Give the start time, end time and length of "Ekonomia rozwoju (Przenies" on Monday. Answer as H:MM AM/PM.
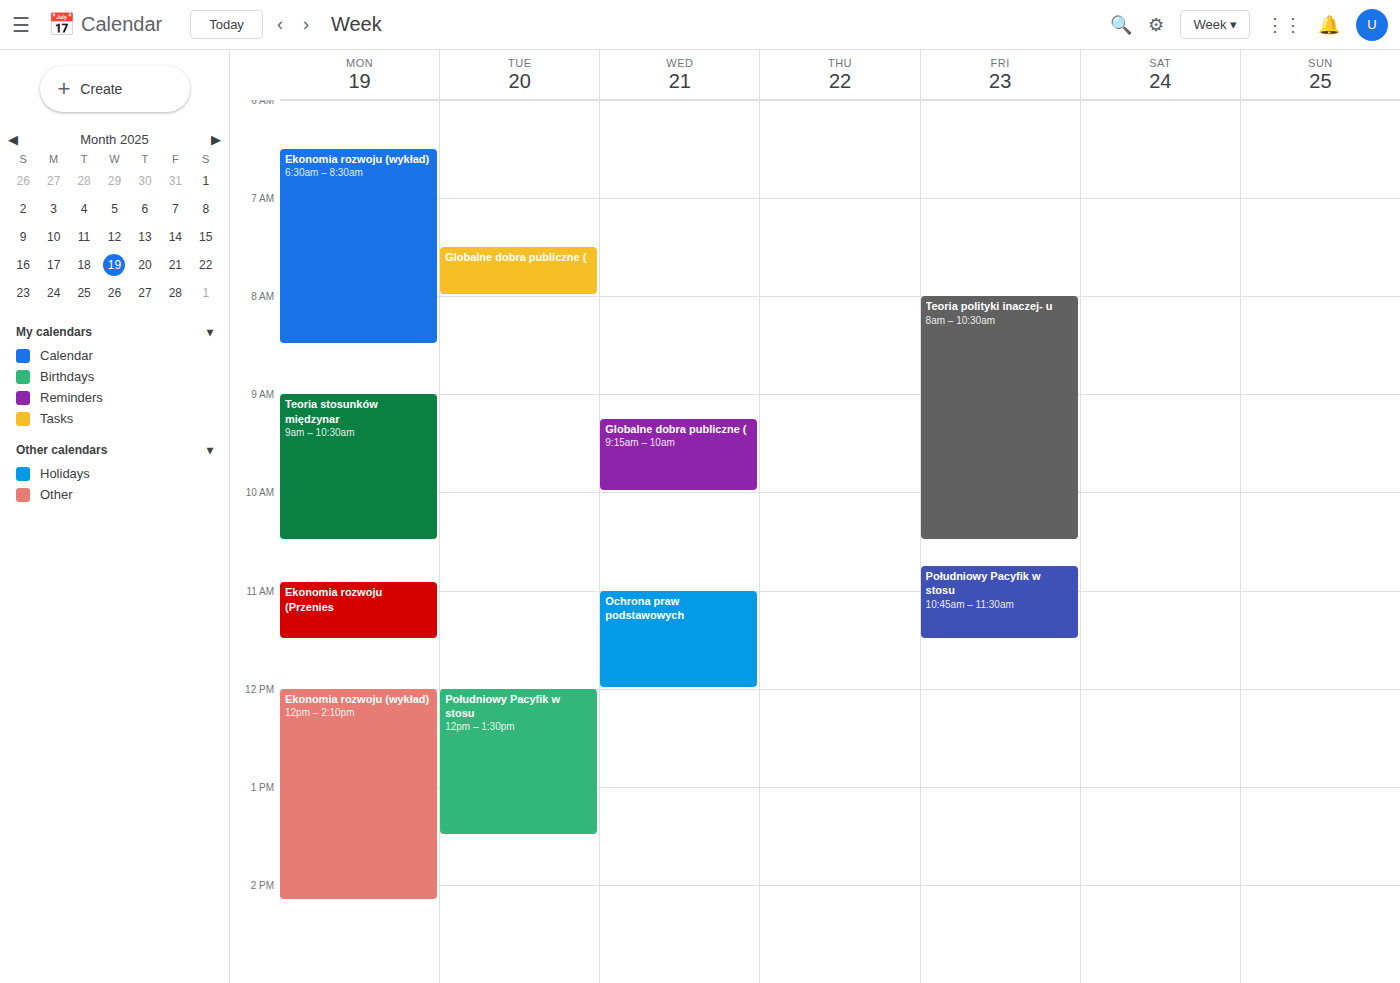
10:55 AM to 11:30 AM, 35 minutes